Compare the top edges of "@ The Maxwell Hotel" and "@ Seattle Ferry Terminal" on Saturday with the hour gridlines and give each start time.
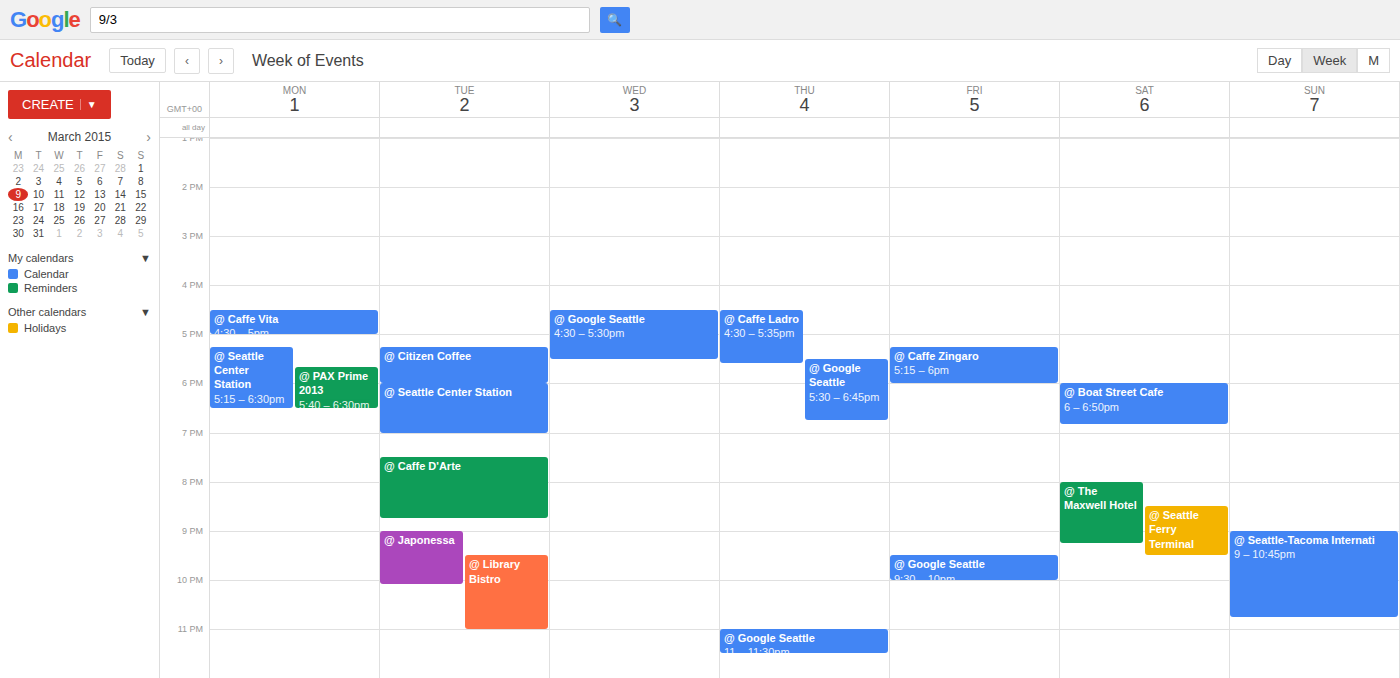
"@ The Maxwell Hotel": 8:00 PM, exactly on the 8 PM line. "@ Seattle Ferry Terminal": 8:30 PM, halfway between the 8 PM and 9 PM lines.